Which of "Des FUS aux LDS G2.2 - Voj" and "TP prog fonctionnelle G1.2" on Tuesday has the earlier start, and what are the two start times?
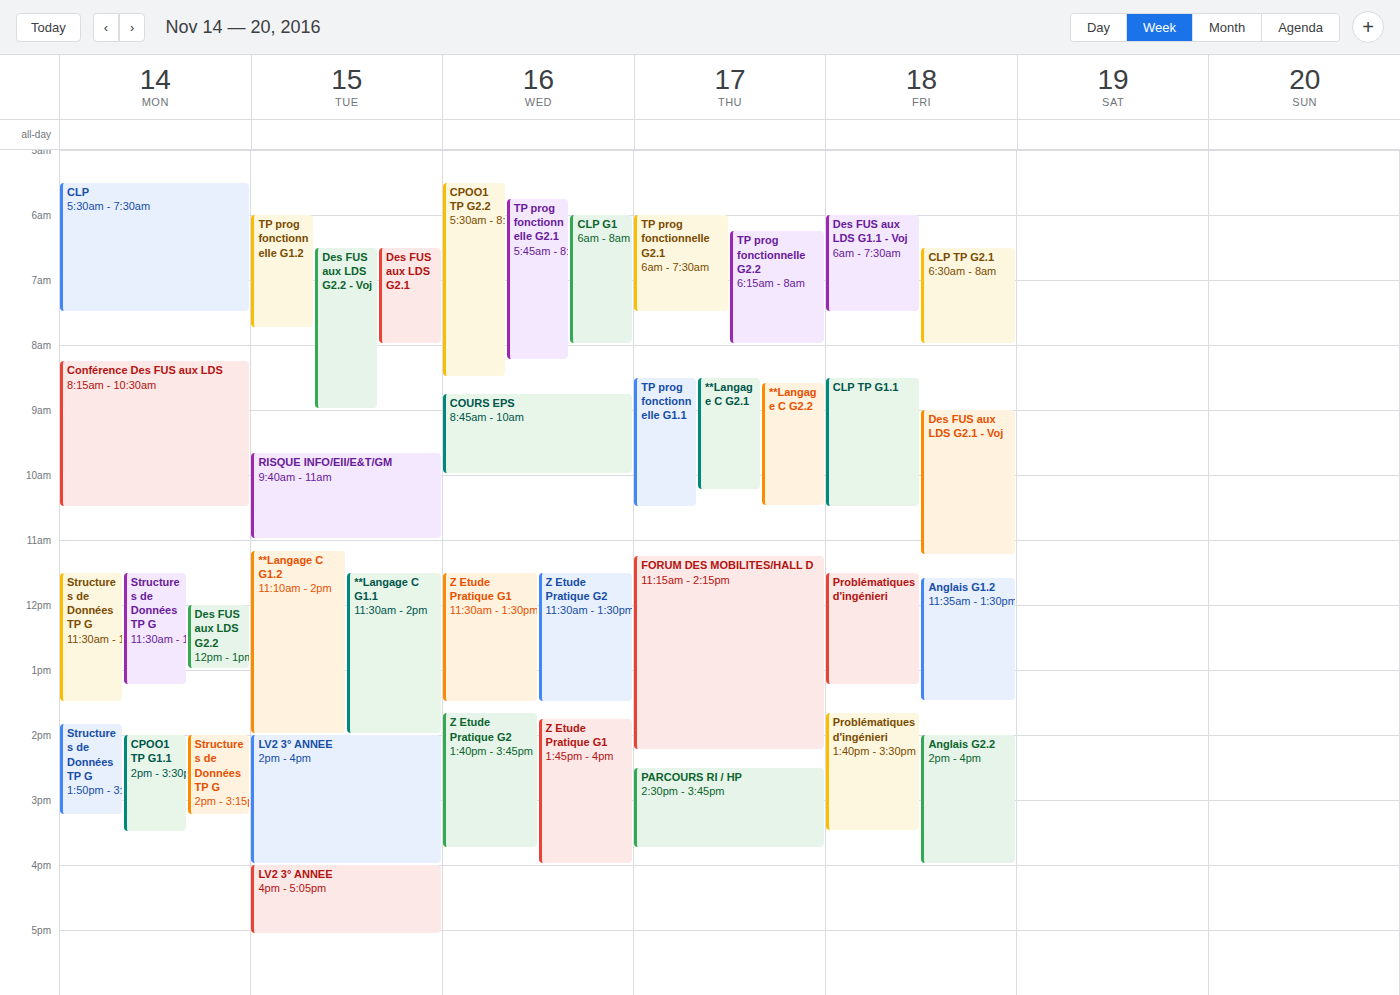
"TP prog fonctionnelle G1.2" 6:00 AM; "Des FUS aux LDS G2.2 - Voj" 6:30 AM.